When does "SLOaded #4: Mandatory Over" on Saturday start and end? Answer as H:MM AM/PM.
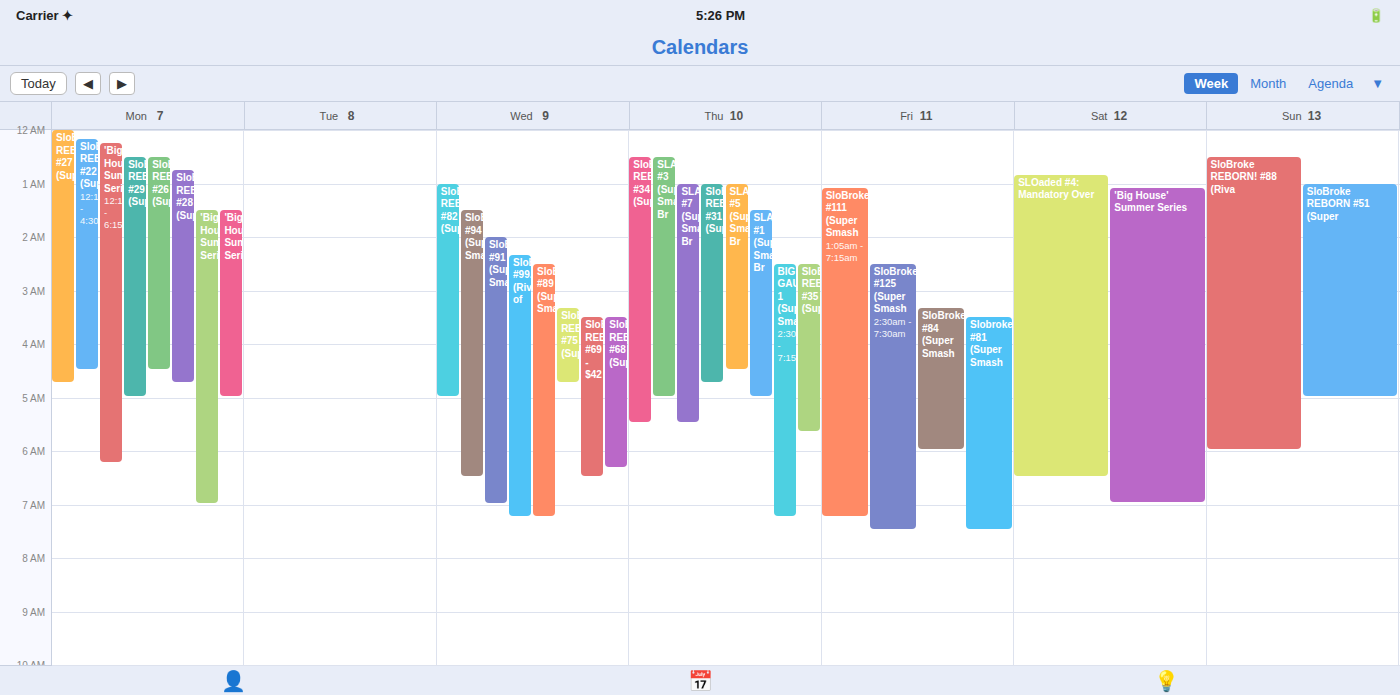
12:50 AM to 6:30 AM